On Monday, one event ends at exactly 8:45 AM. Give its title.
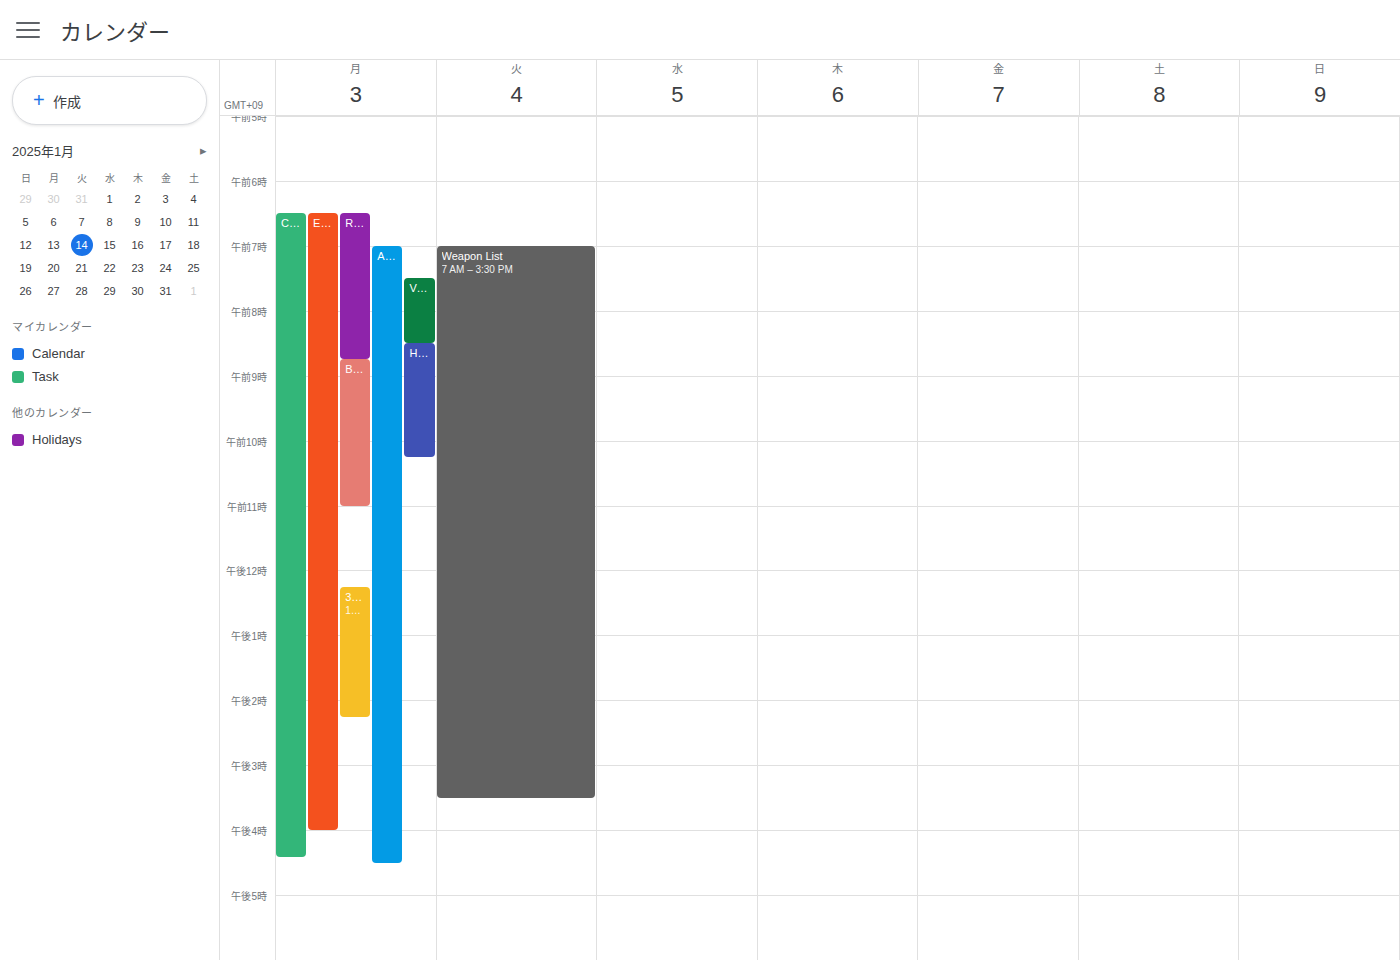
"Round-based concept"